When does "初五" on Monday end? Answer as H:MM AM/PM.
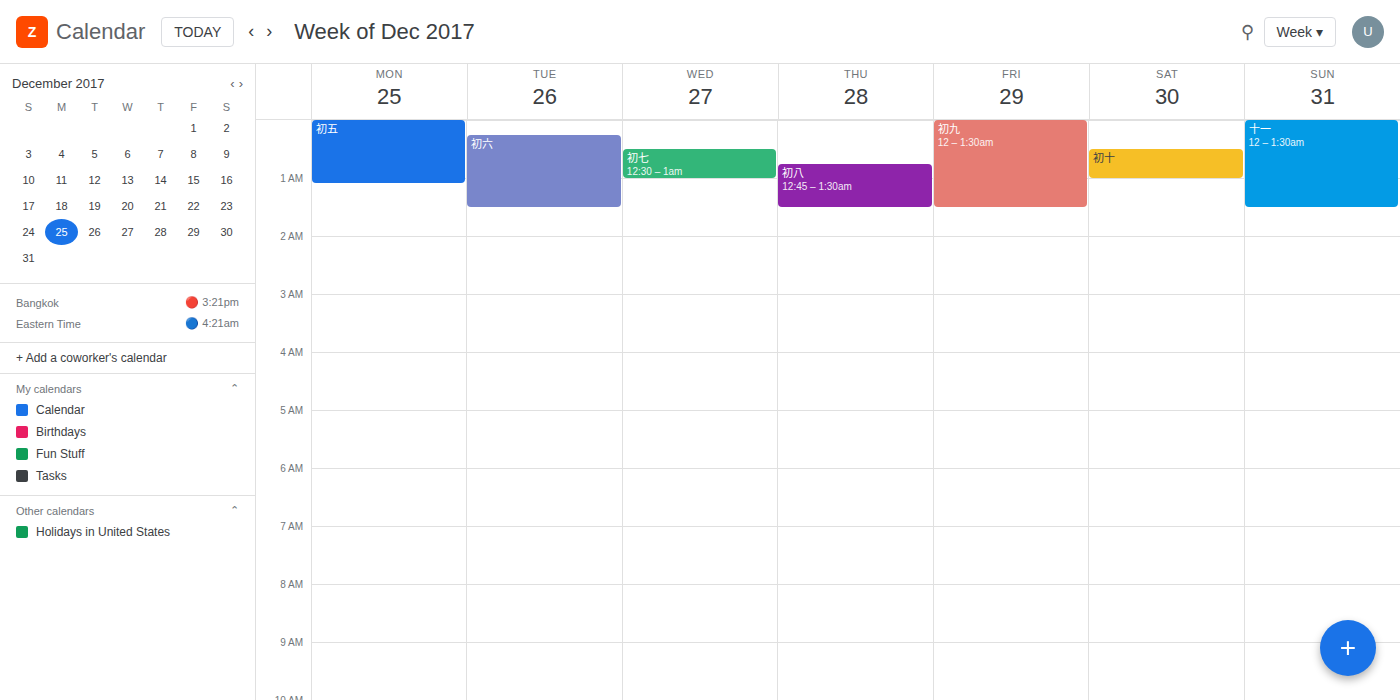
1:05 AM